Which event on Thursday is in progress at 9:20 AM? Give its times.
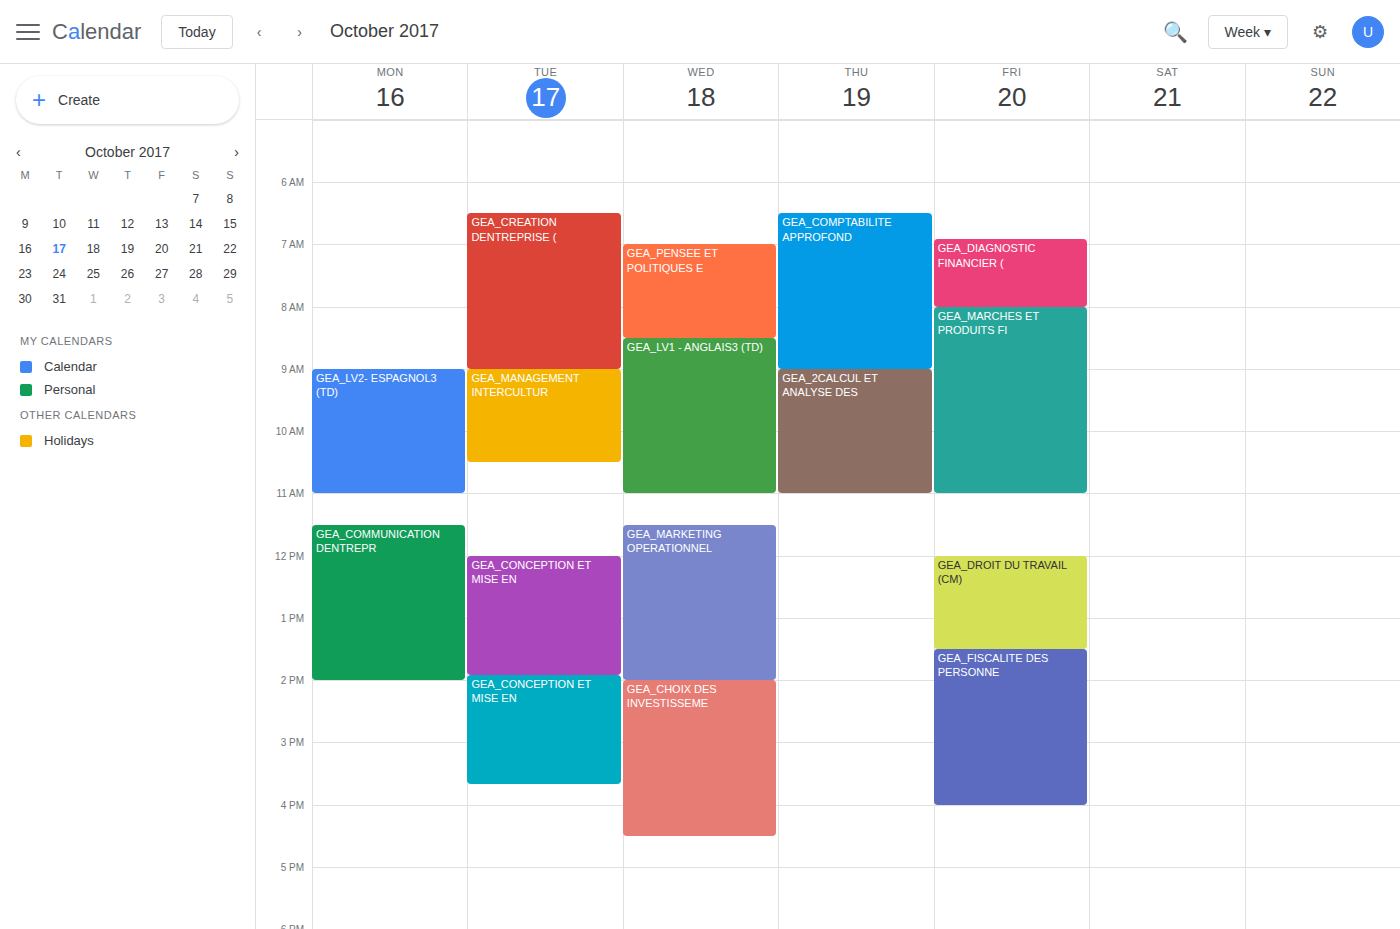
"GEA_2CALCUL ET ANALYSE DES", 9:00 AM to 11:00 AM